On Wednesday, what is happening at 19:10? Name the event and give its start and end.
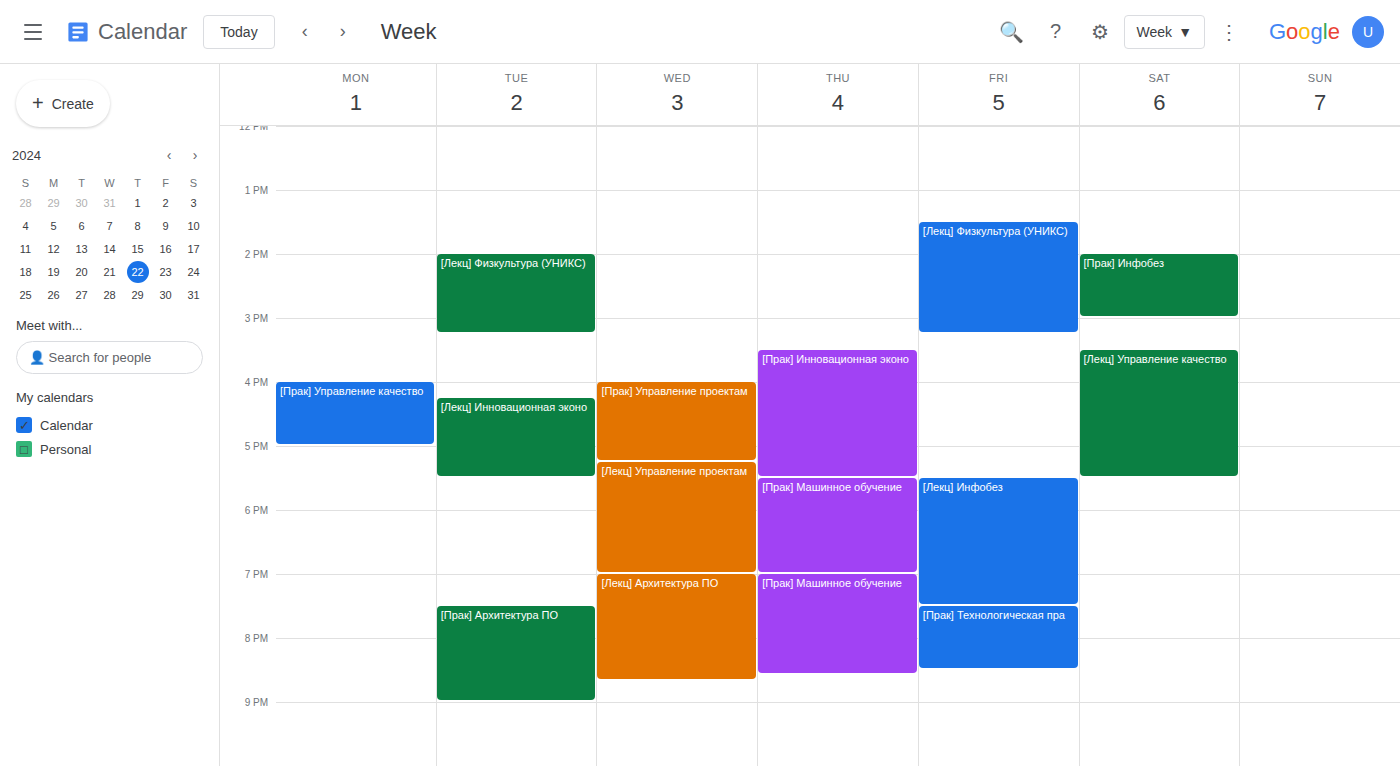
"[Лекц] Архитектура ПО", 19:00 to 20:40